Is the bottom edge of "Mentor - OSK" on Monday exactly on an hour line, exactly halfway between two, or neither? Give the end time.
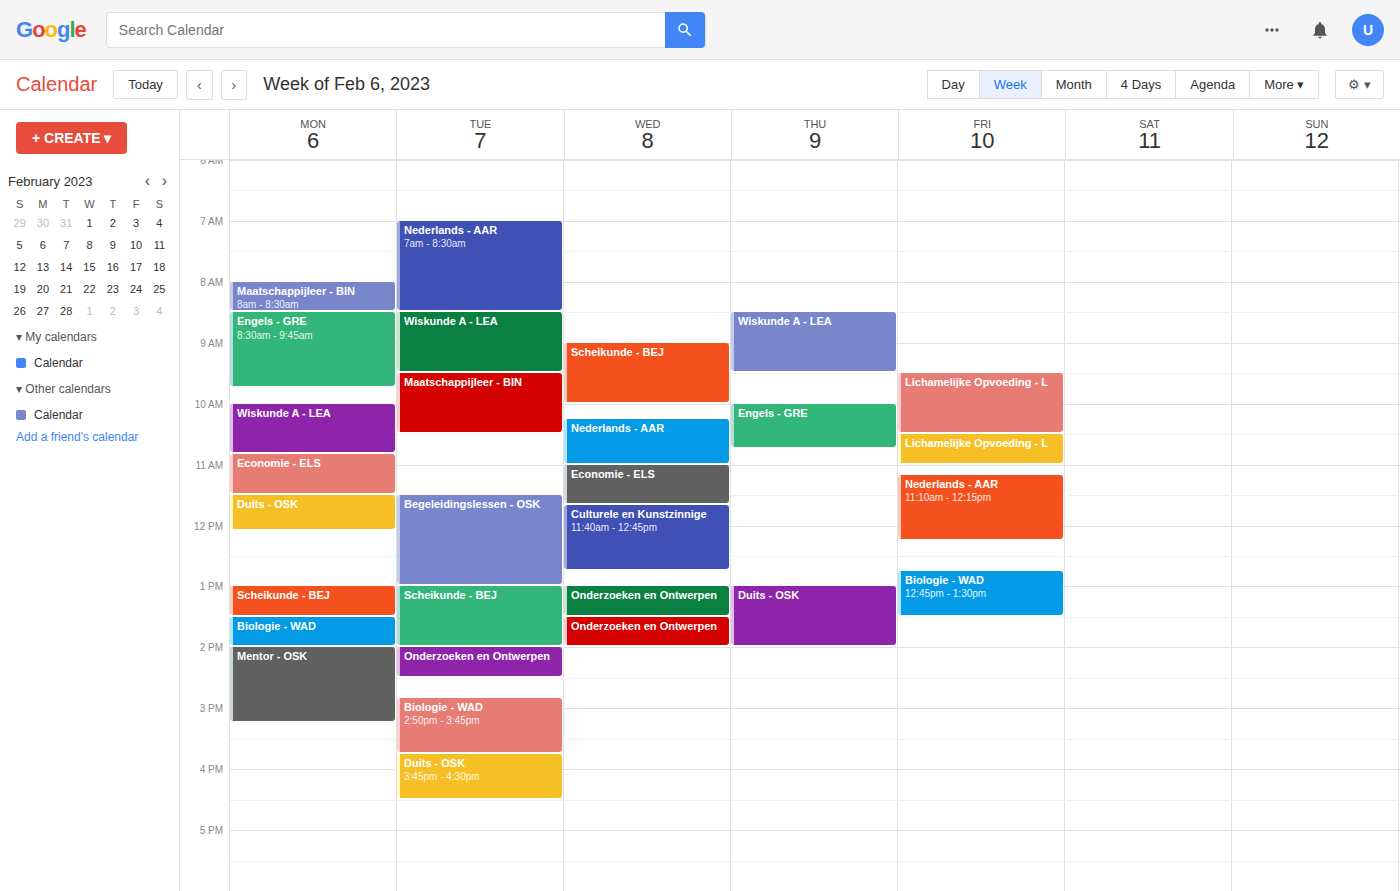
3:15 PM -- neither: a quarter of the way from the 3 PM line to the 4 PM line.